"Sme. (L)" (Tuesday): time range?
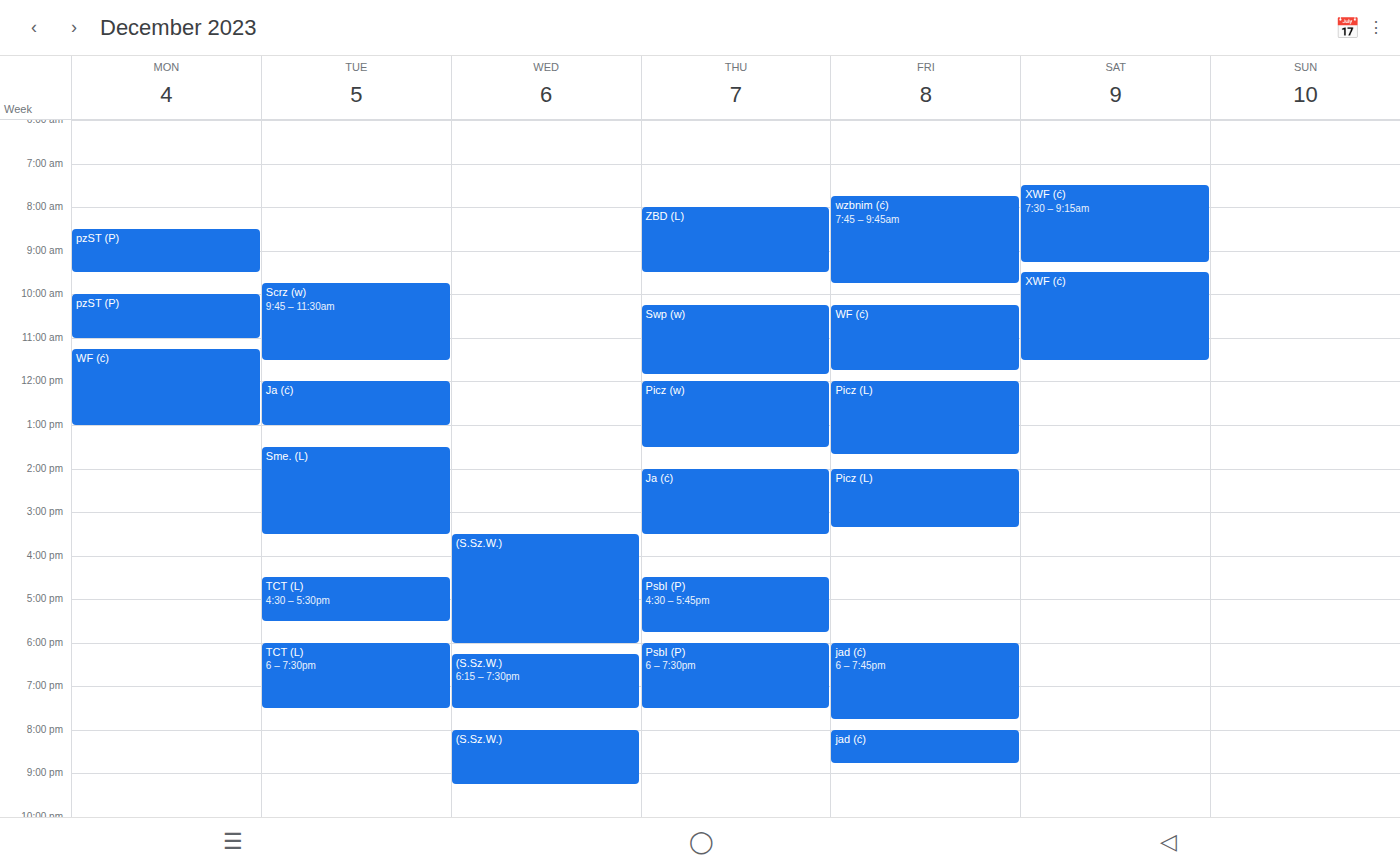
1:30 PM to 3:30 PM